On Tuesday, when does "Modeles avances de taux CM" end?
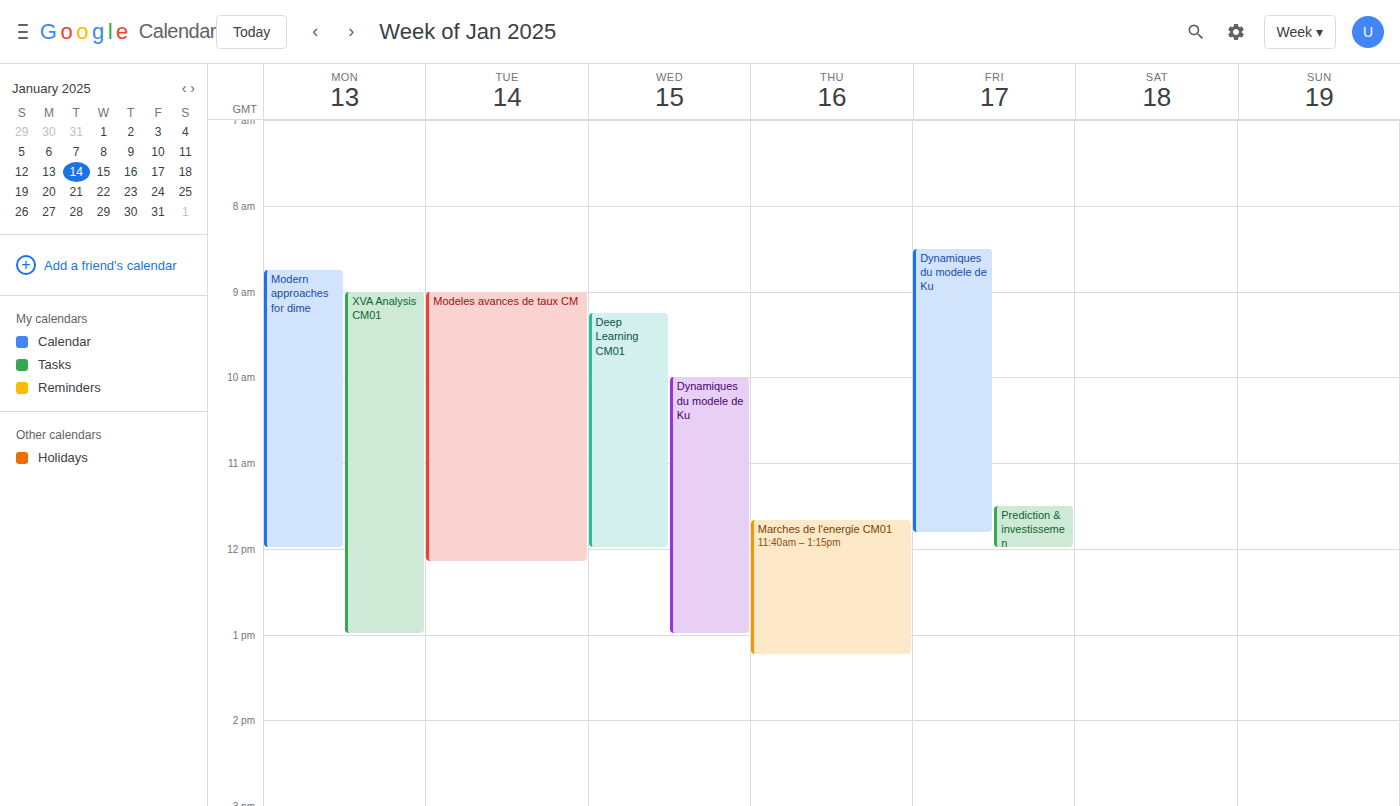
12:10 PM